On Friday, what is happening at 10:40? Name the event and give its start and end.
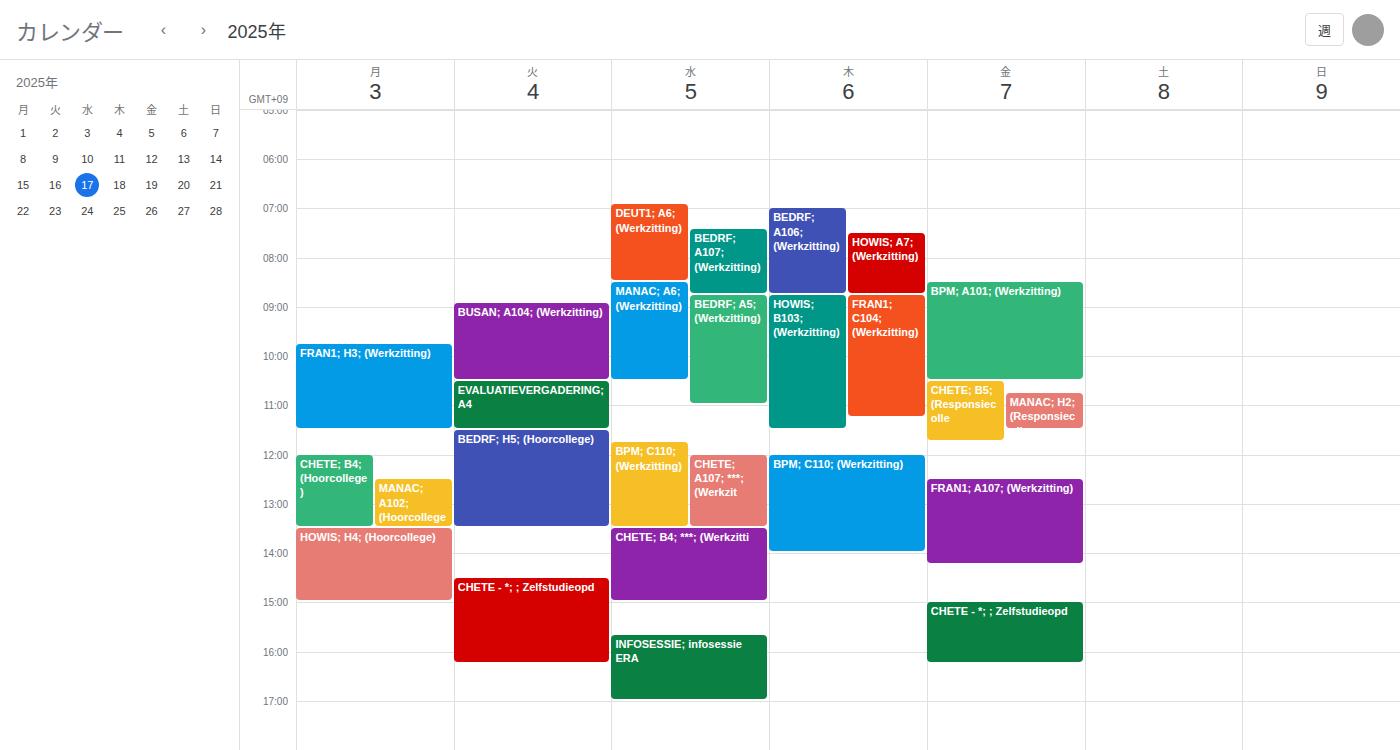
"CHETE; B5; (Responsiecolle", 10:30 to 11:45